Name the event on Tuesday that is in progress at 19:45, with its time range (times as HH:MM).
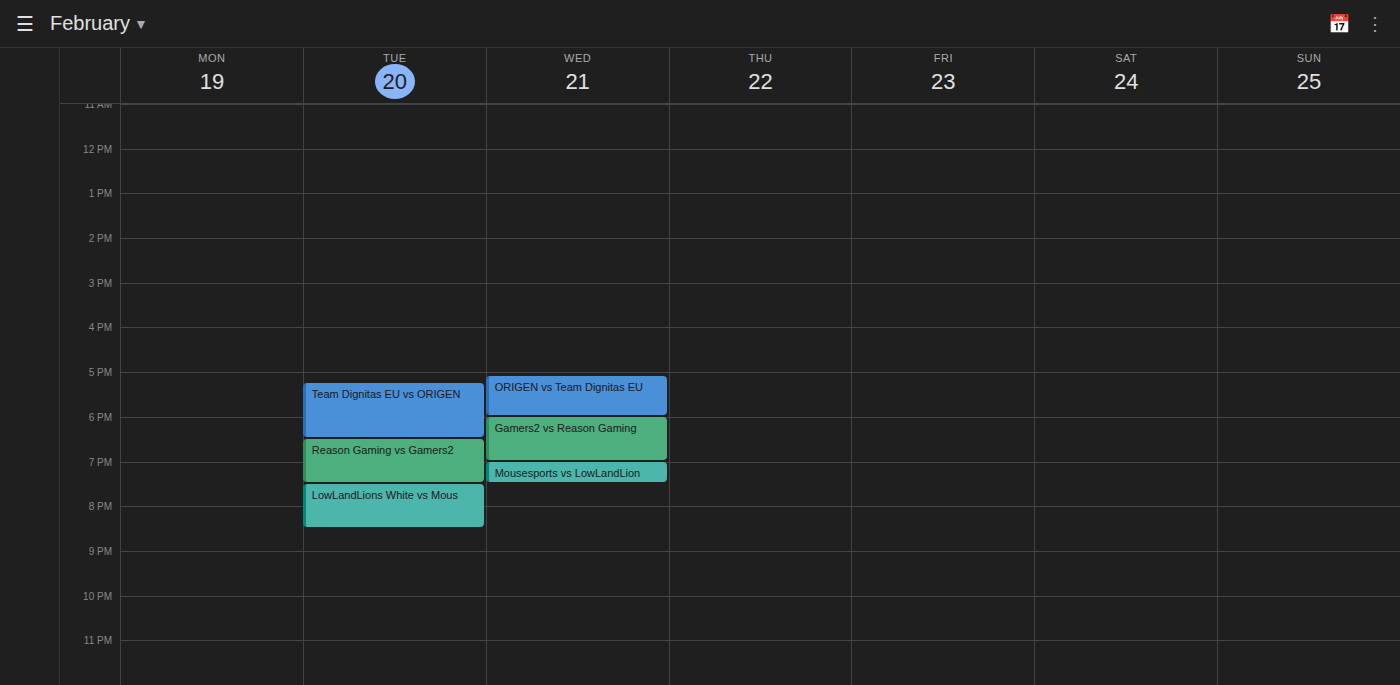
"LowLandLions White vs Mous", 19:30 to 20:30